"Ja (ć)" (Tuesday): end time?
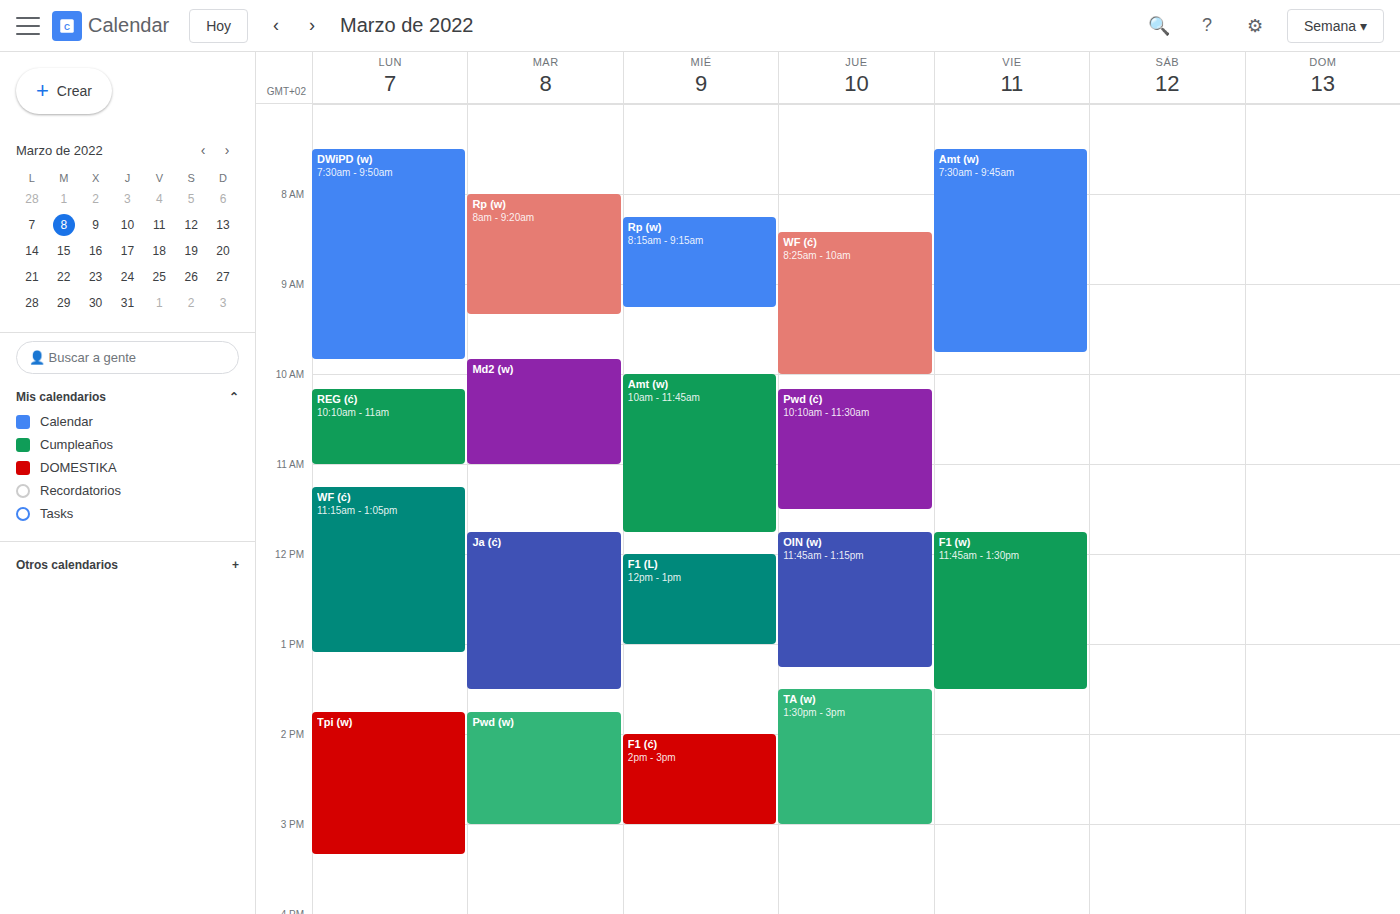
1:30 PM